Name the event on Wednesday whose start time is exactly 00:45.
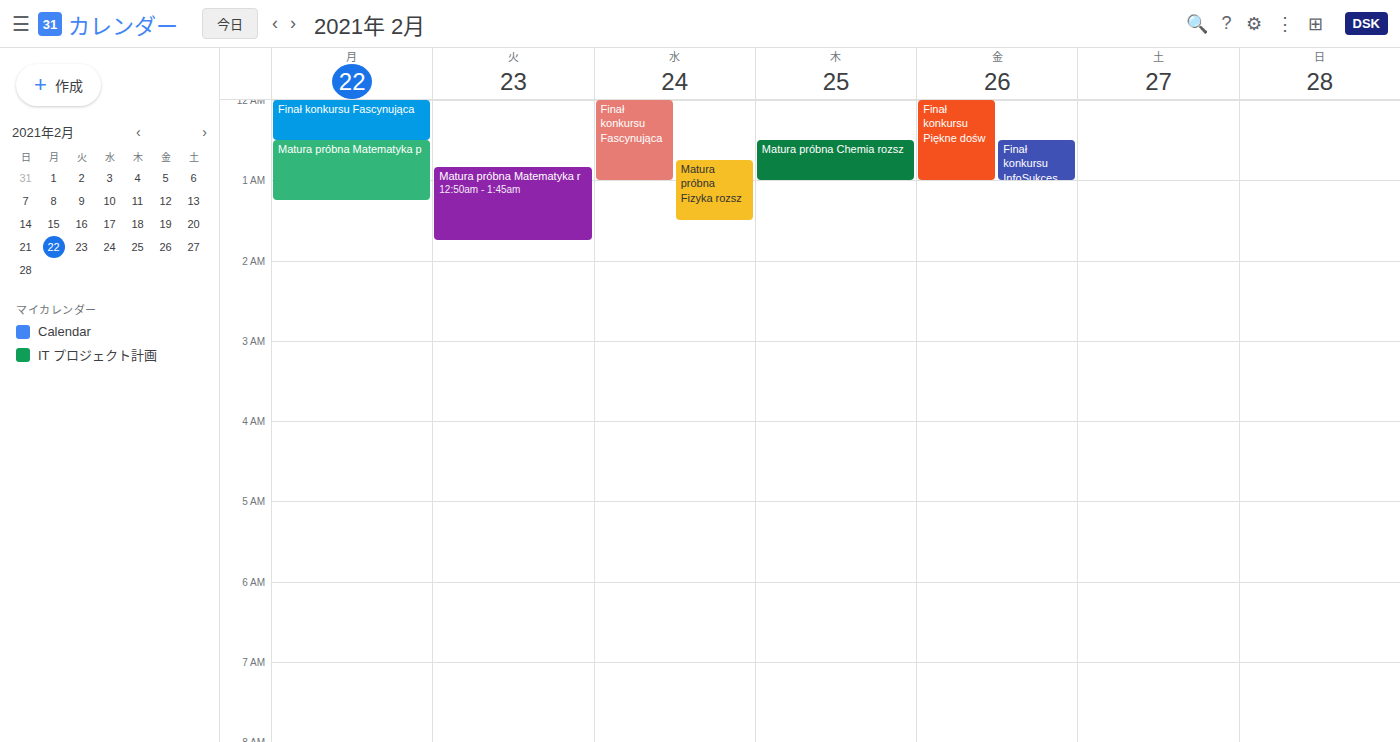
"Matura próbna Fizyka rozsz"